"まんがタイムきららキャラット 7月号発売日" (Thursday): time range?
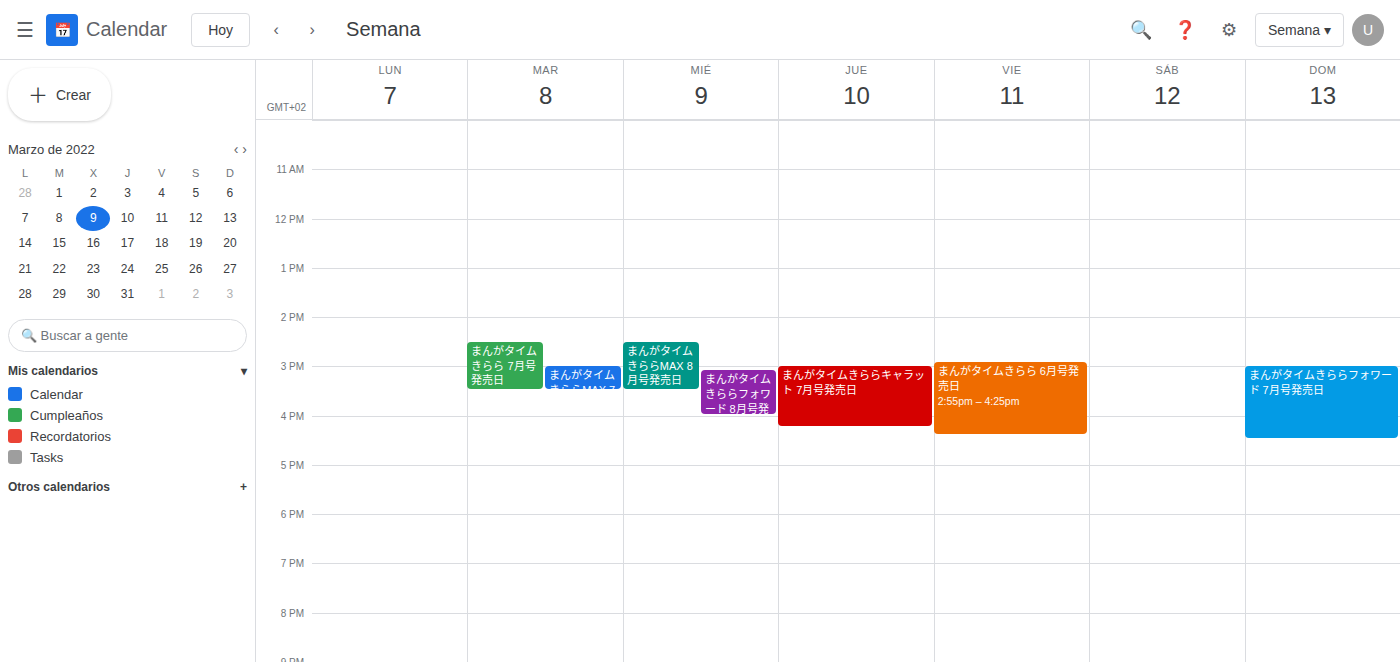
15:00 to 16:15